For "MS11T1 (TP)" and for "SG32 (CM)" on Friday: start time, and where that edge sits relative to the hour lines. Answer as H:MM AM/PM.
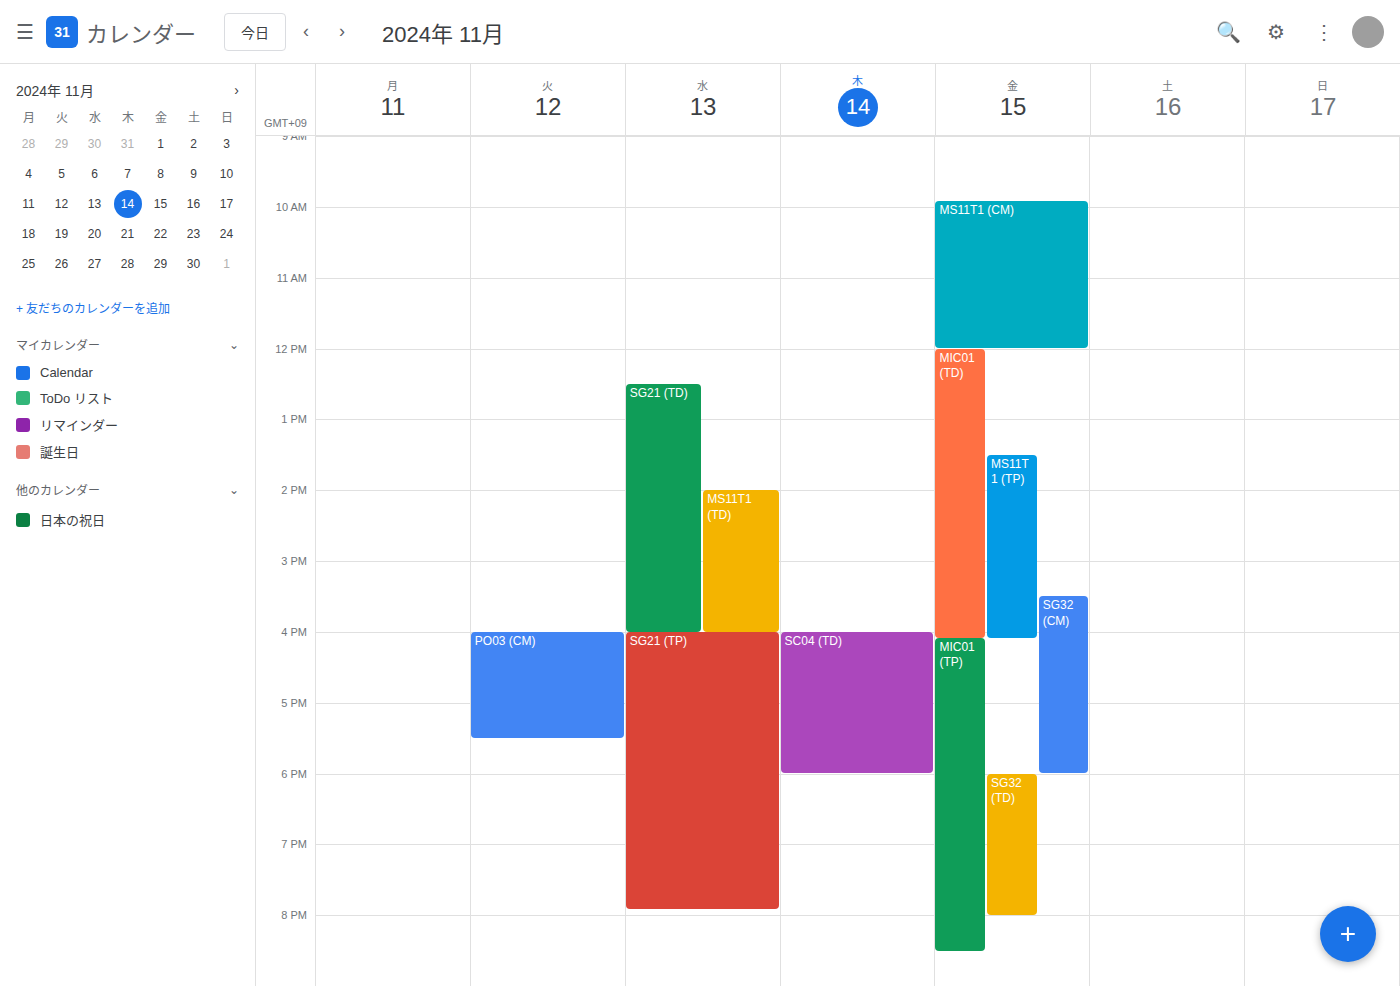
"MS11T1 (TP)": 1:30 PM, halfway between the 1 PM and 2 PM lines. "SG32 (CM)": 3:30 PM, halfway between the 3 PM and 4 PM lines.